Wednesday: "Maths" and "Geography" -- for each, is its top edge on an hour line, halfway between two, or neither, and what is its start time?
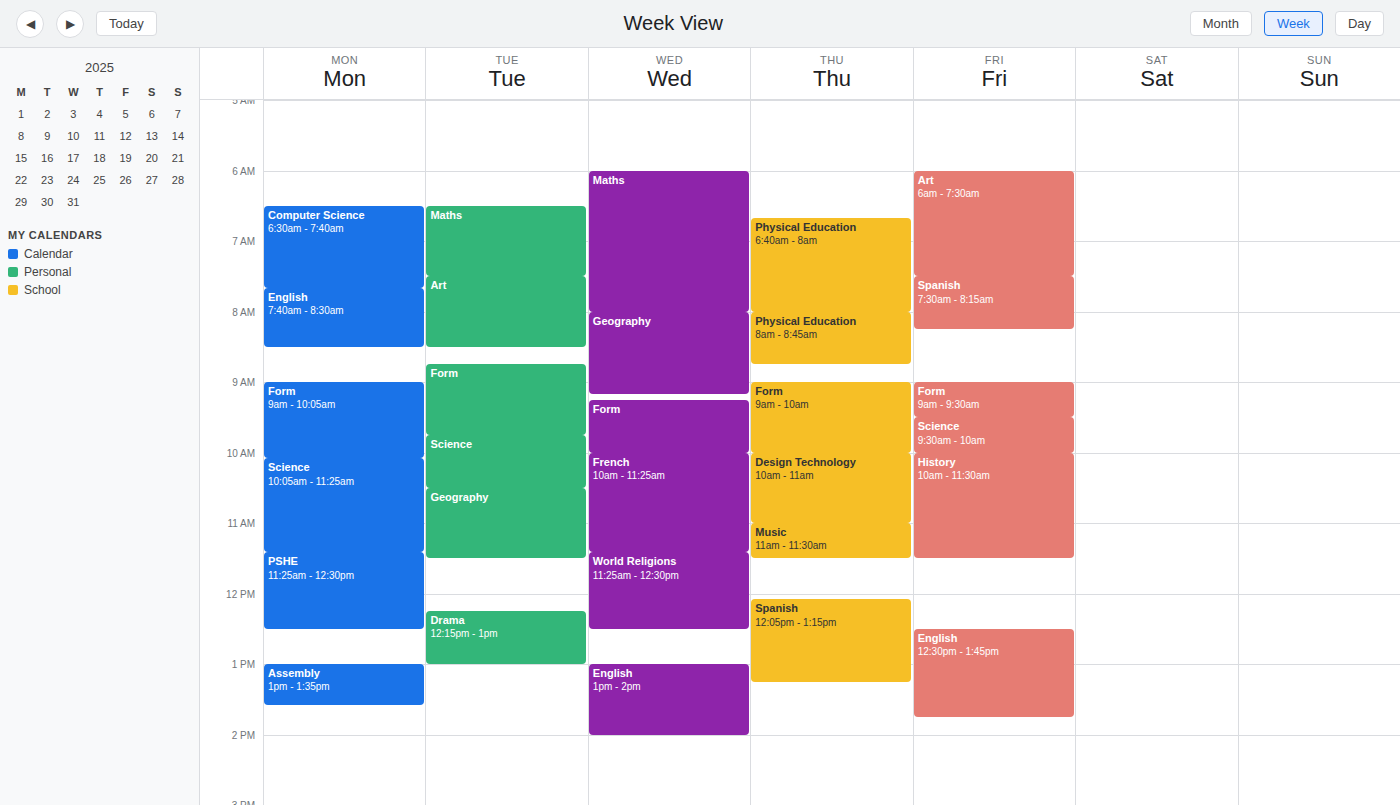
"Maths": 6:00 AM, exactly on the 6 AM line. "Geography": 8:00 AM, exactly on the 8 AM line.